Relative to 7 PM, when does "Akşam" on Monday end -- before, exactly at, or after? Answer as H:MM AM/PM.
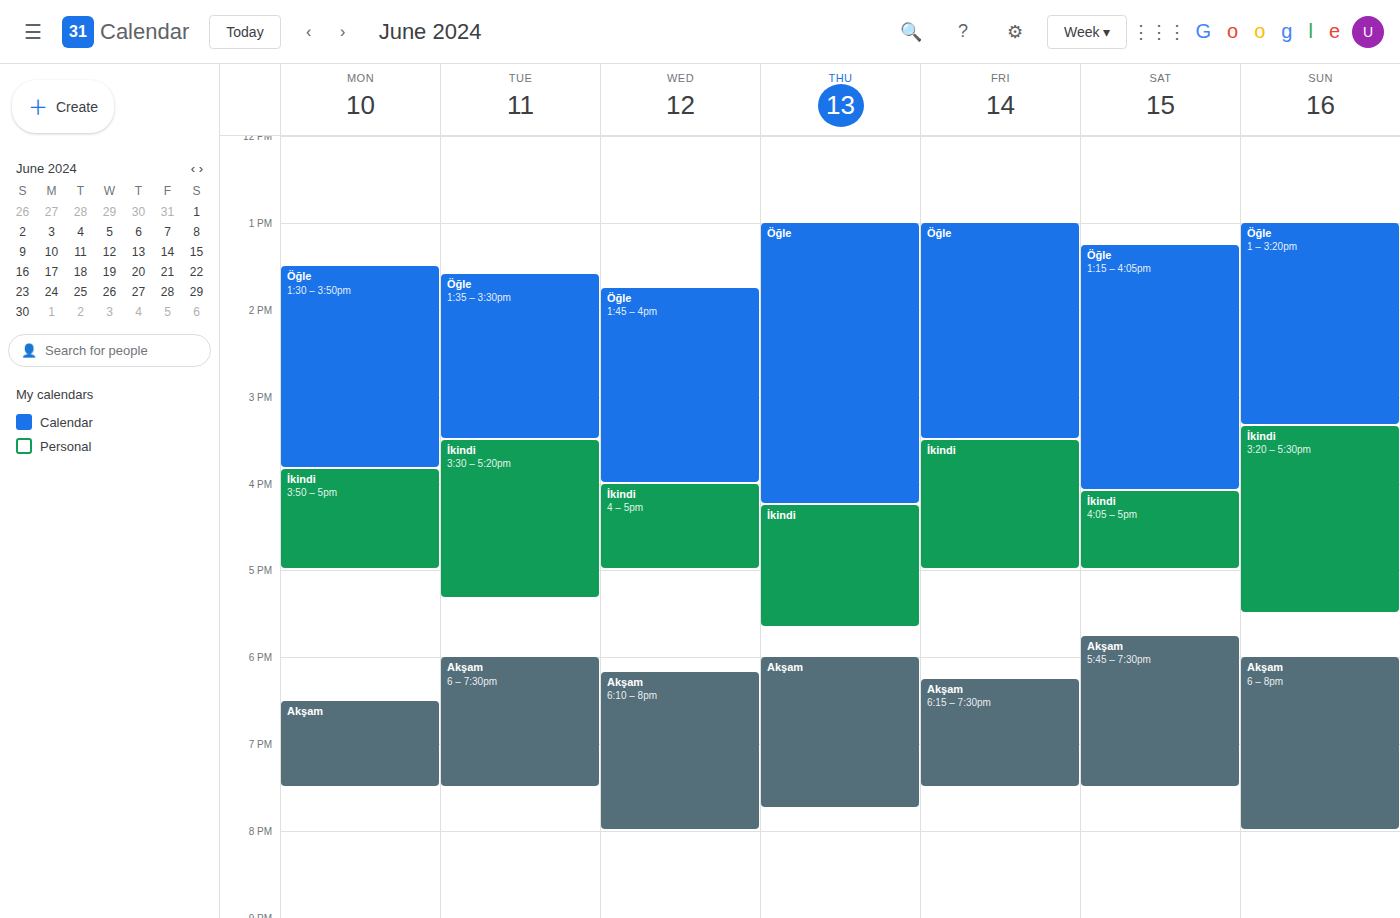
7:30 PM -- after 7 PM, 30 minutes below the 7 PM line.